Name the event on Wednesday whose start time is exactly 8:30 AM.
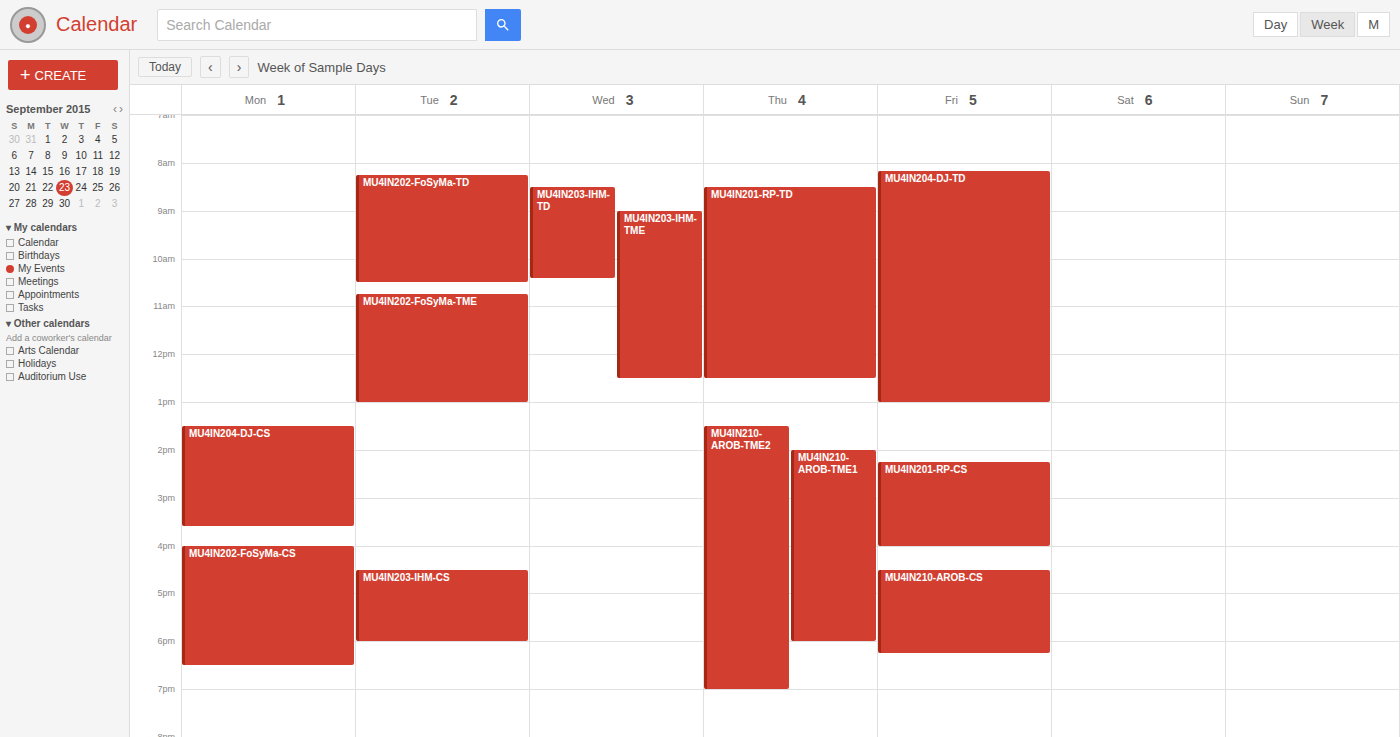
"MU4IN203-IHM-TD"